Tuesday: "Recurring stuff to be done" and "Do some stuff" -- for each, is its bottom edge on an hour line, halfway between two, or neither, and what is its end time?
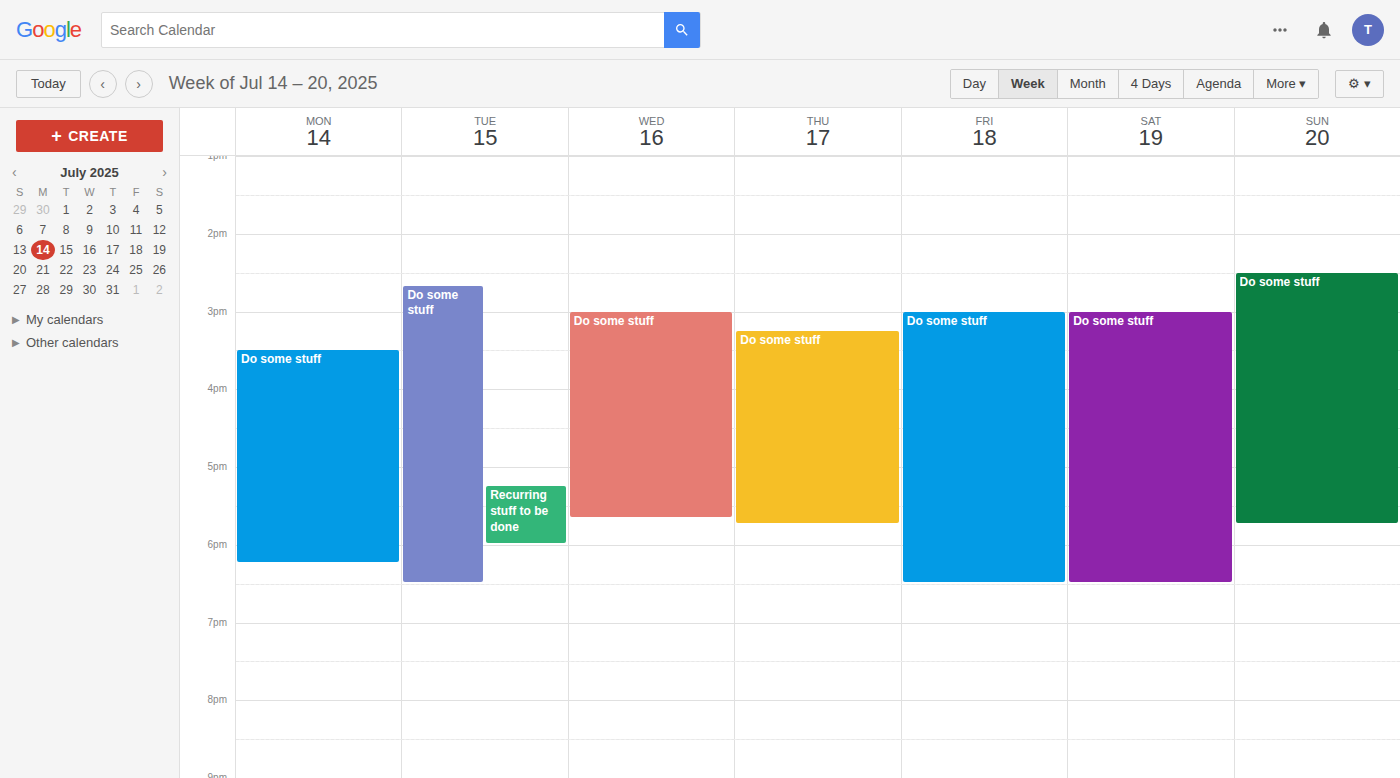
"Recurring stuff to be done": 6:00 PM, exactly on the 6 PM line. "Do some stuff": 6:30 PM, halfway between the 6 PM and 7 PM lines.